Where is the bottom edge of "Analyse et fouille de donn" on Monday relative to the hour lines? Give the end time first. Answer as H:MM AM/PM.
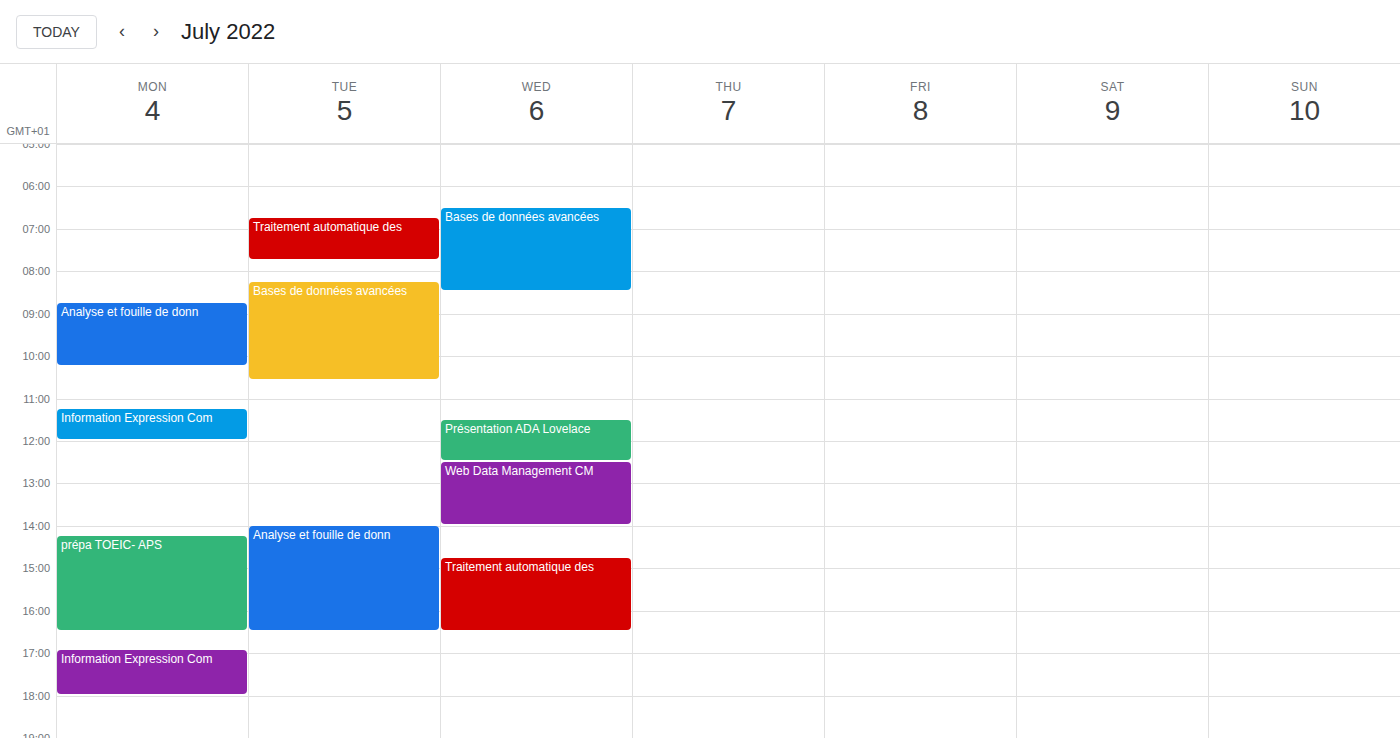
10:15 AM -- neither: a quarter of the way from the 10 AM line to the 11 AM line.